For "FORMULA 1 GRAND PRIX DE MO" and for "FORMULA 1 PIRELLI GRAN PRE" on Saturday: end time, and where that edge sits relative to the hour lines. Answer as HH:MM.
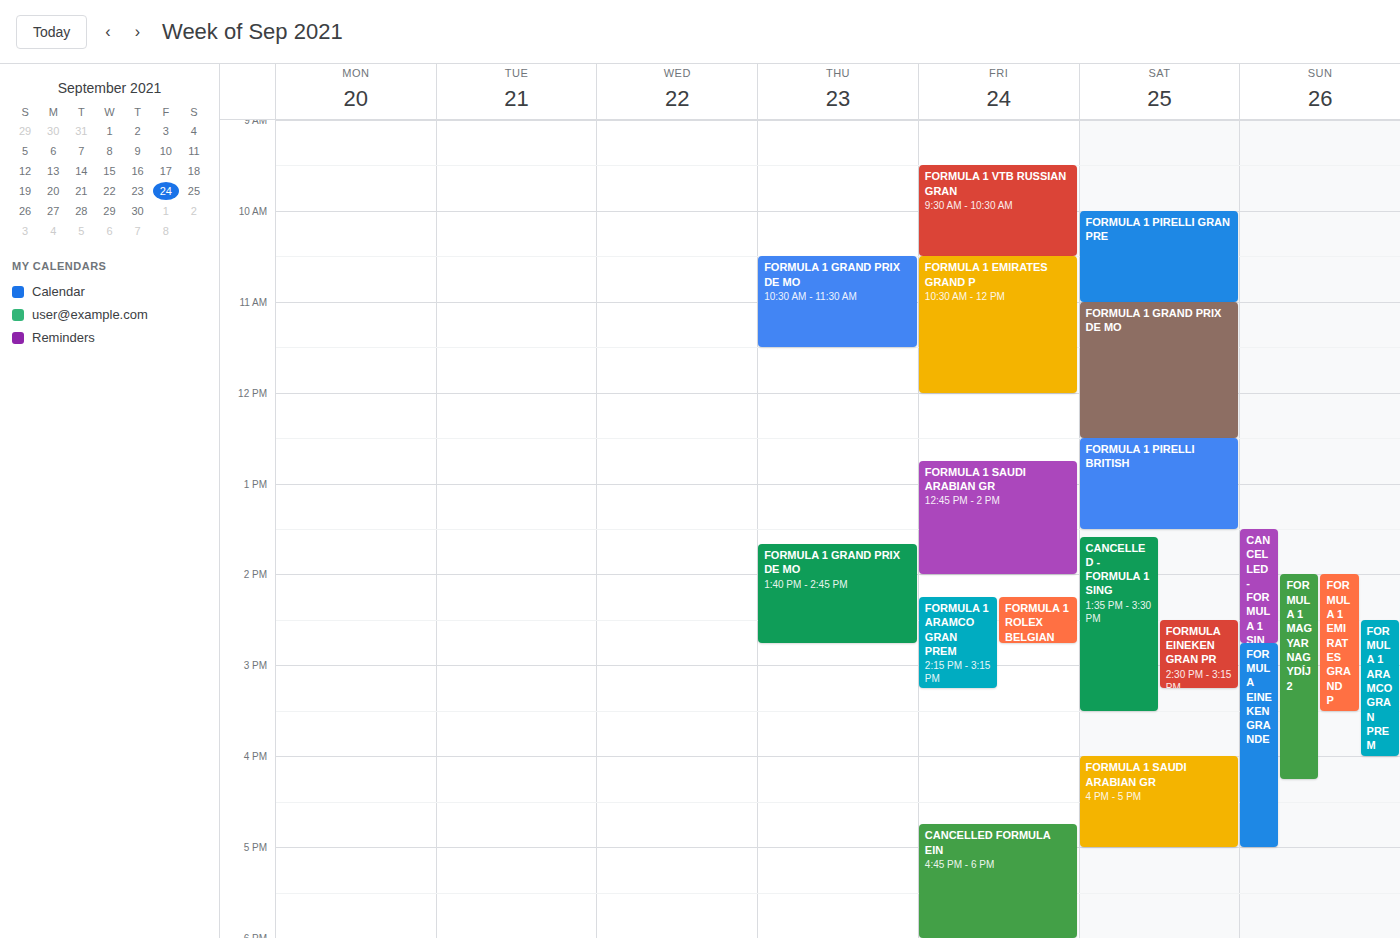
"FORMULA 1 GRAND PRIX DE MO": 12:30, halfway between the 12:00 and 13:00 lines. "FORMULA 1 PIRELLI GRAN PRE": 11:00, exactly on the 11:00 line.